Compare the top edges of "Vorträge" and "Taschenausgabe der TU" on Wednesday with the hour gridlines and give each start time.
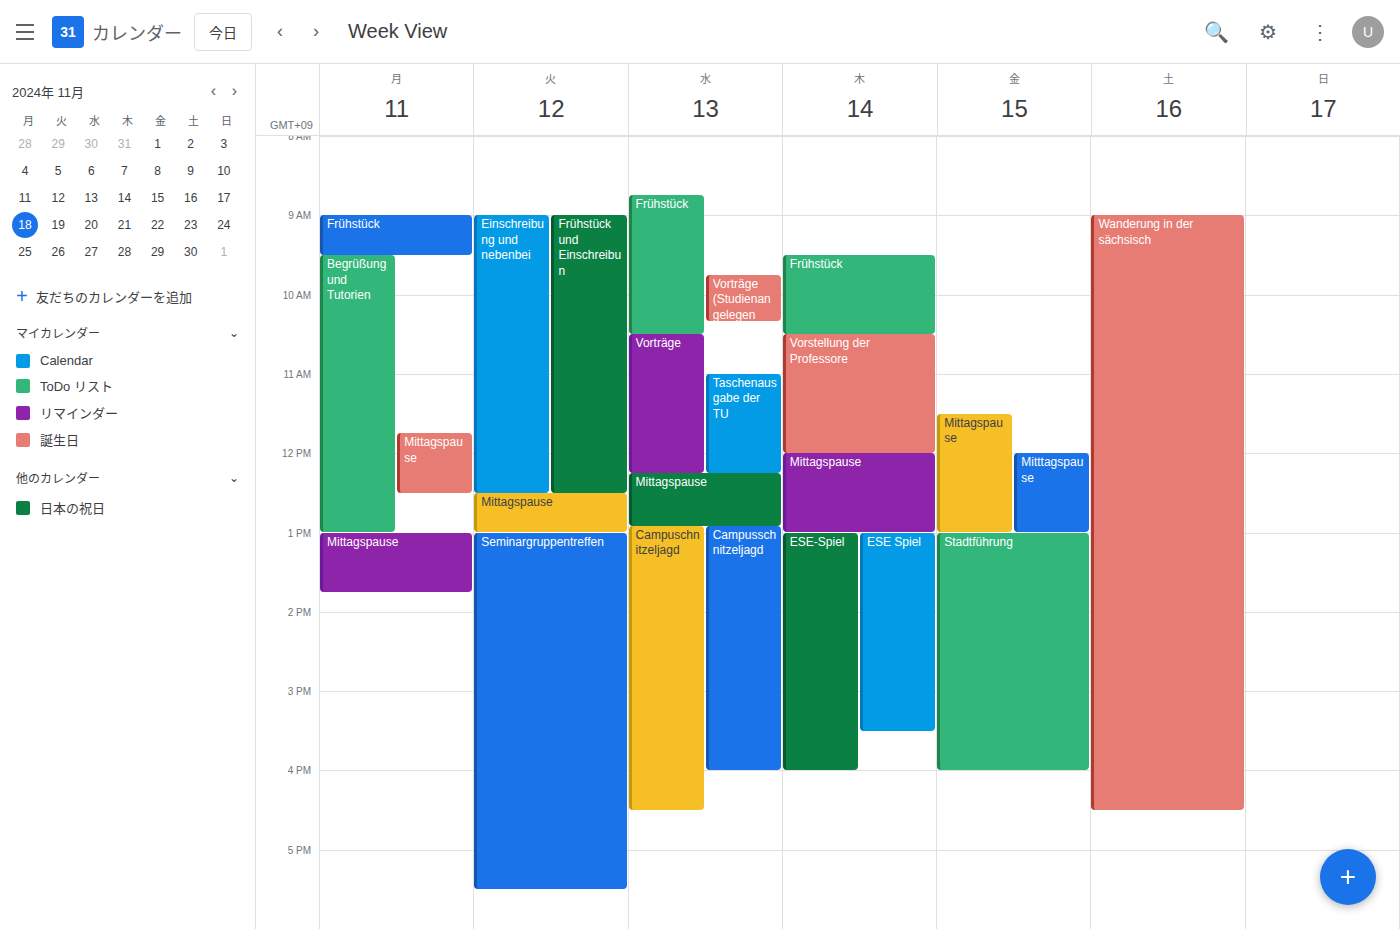
"Vorträge": 10:30 AM, halfway between the 10 AM and 11 AM lines. "Taschenausgabe der TU": 11:00 AM, exactly on the 11 AM line.